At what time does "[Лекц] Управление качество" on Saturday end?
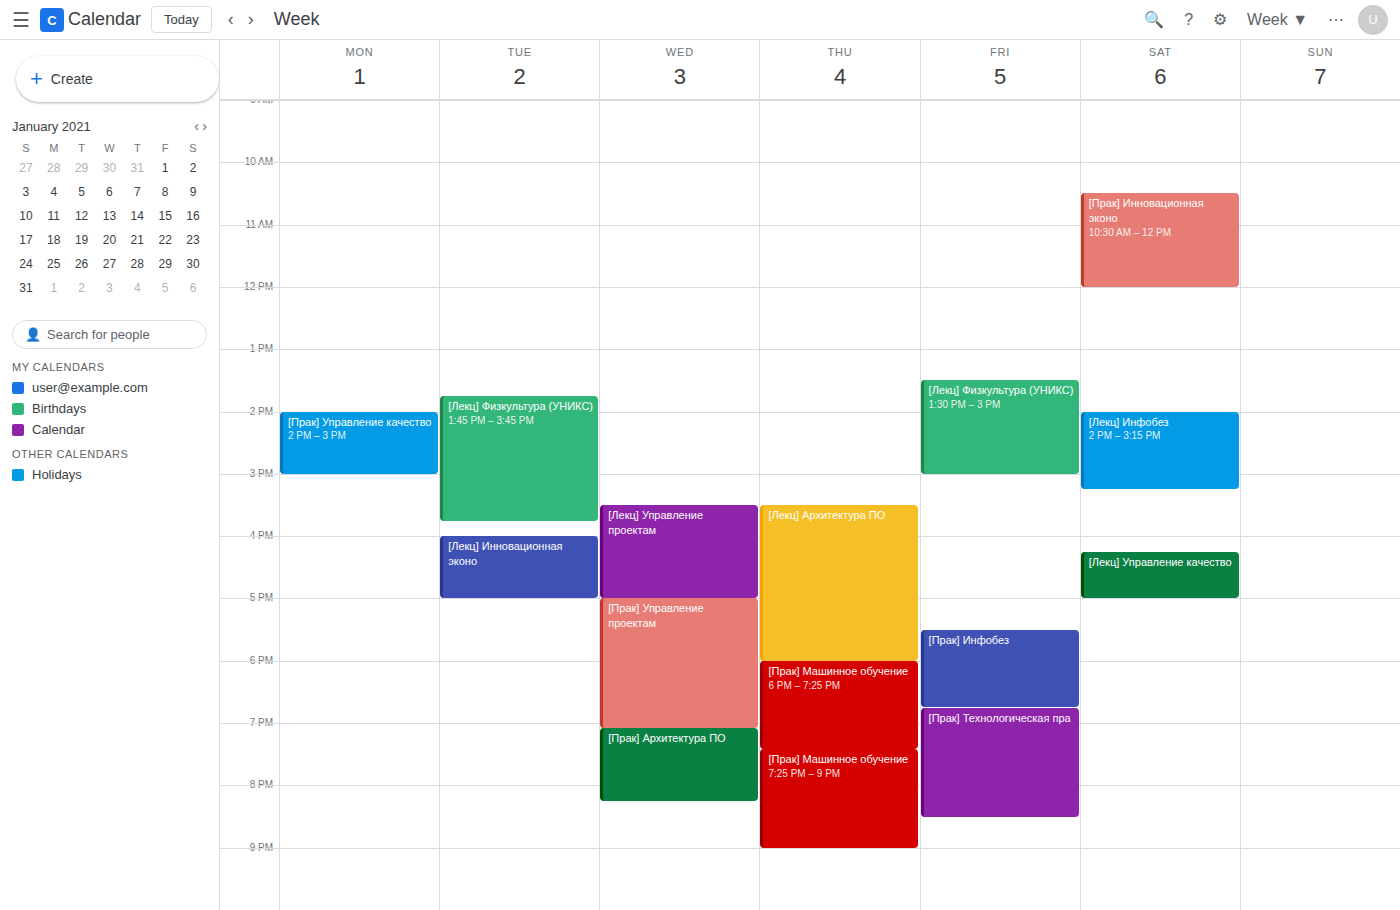
5:00 PM